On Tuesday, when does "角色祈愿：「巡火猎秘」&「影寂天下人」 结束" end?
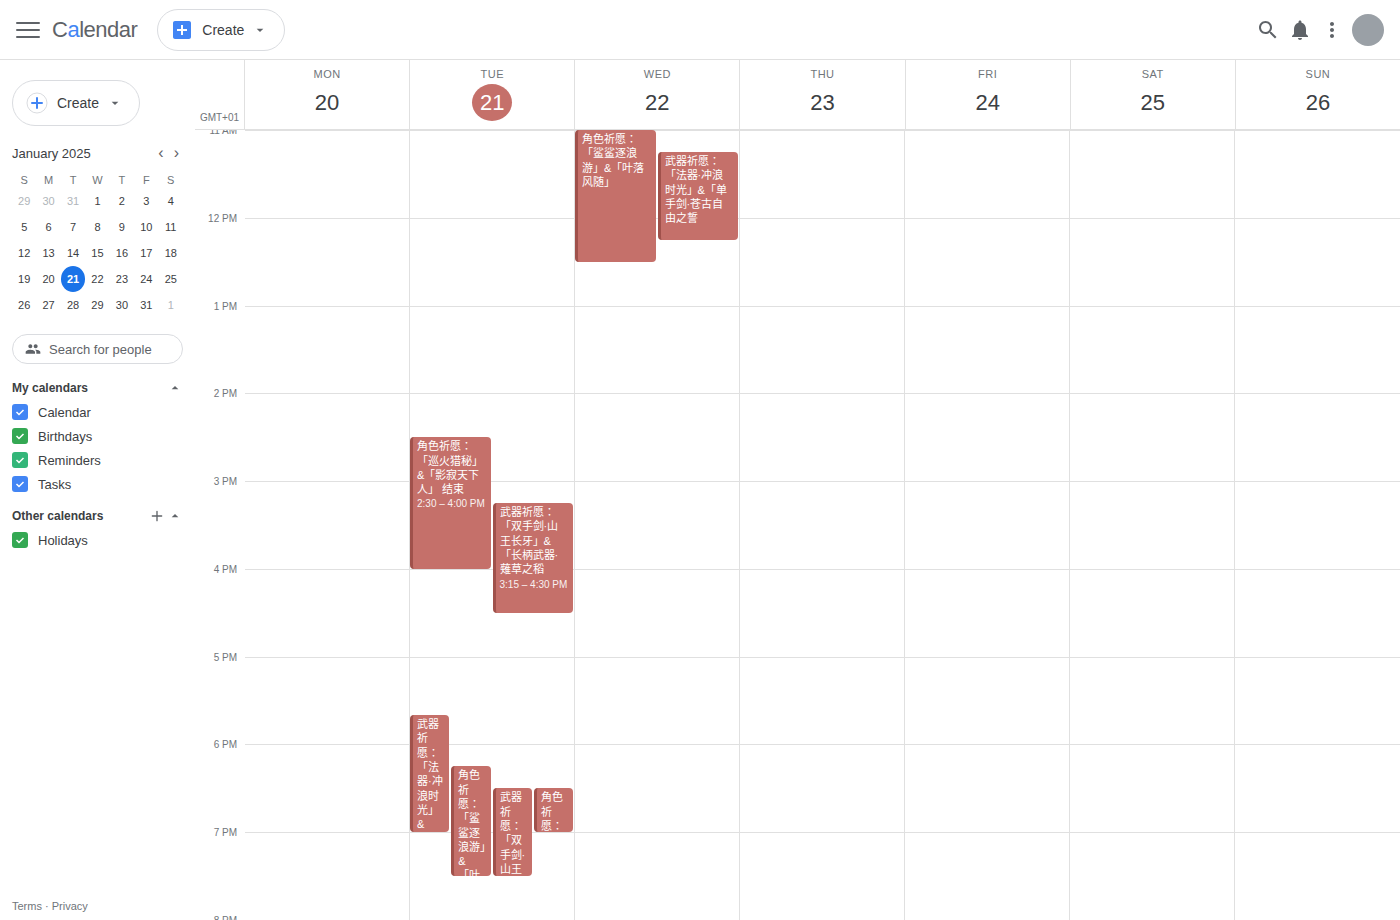
16:00